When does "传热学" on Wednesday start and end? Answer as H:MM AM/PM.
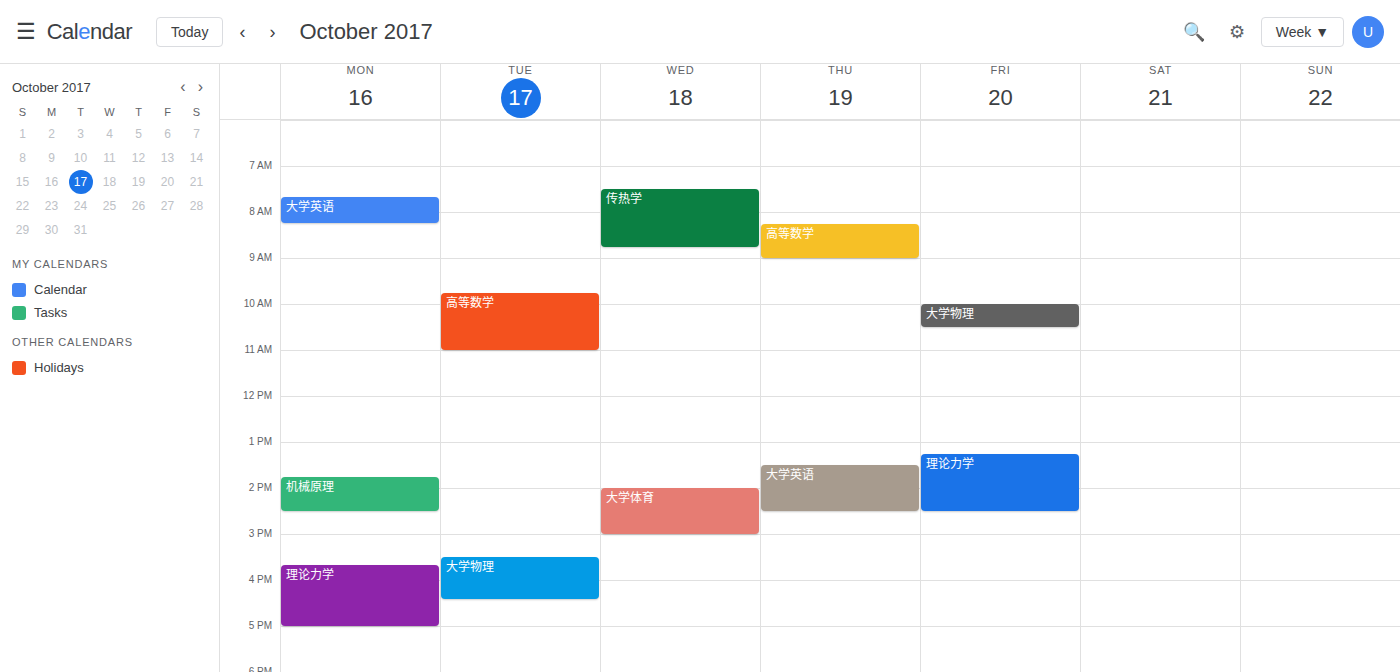
7:30 AM to 8:45 AM